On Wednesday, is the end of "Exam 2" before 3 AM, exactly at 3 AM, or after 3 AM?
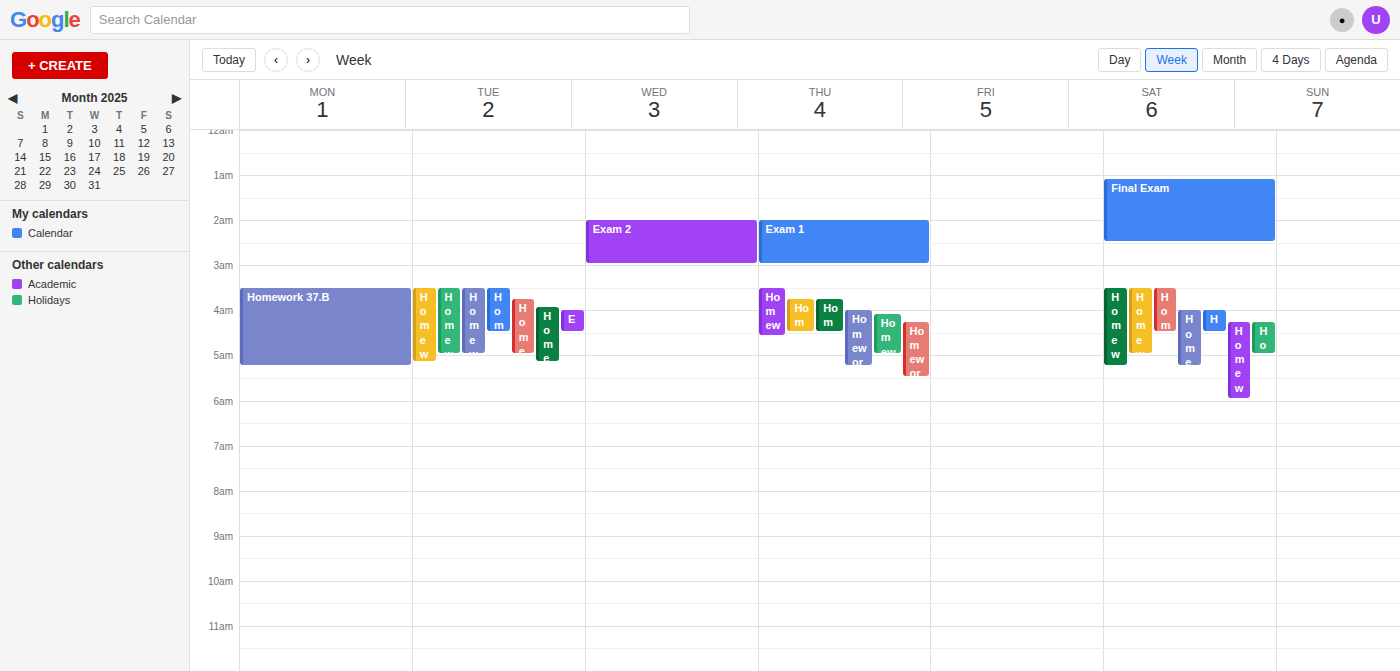
3:00 AM -- exactly at 3 AM, on the 3 AM line.